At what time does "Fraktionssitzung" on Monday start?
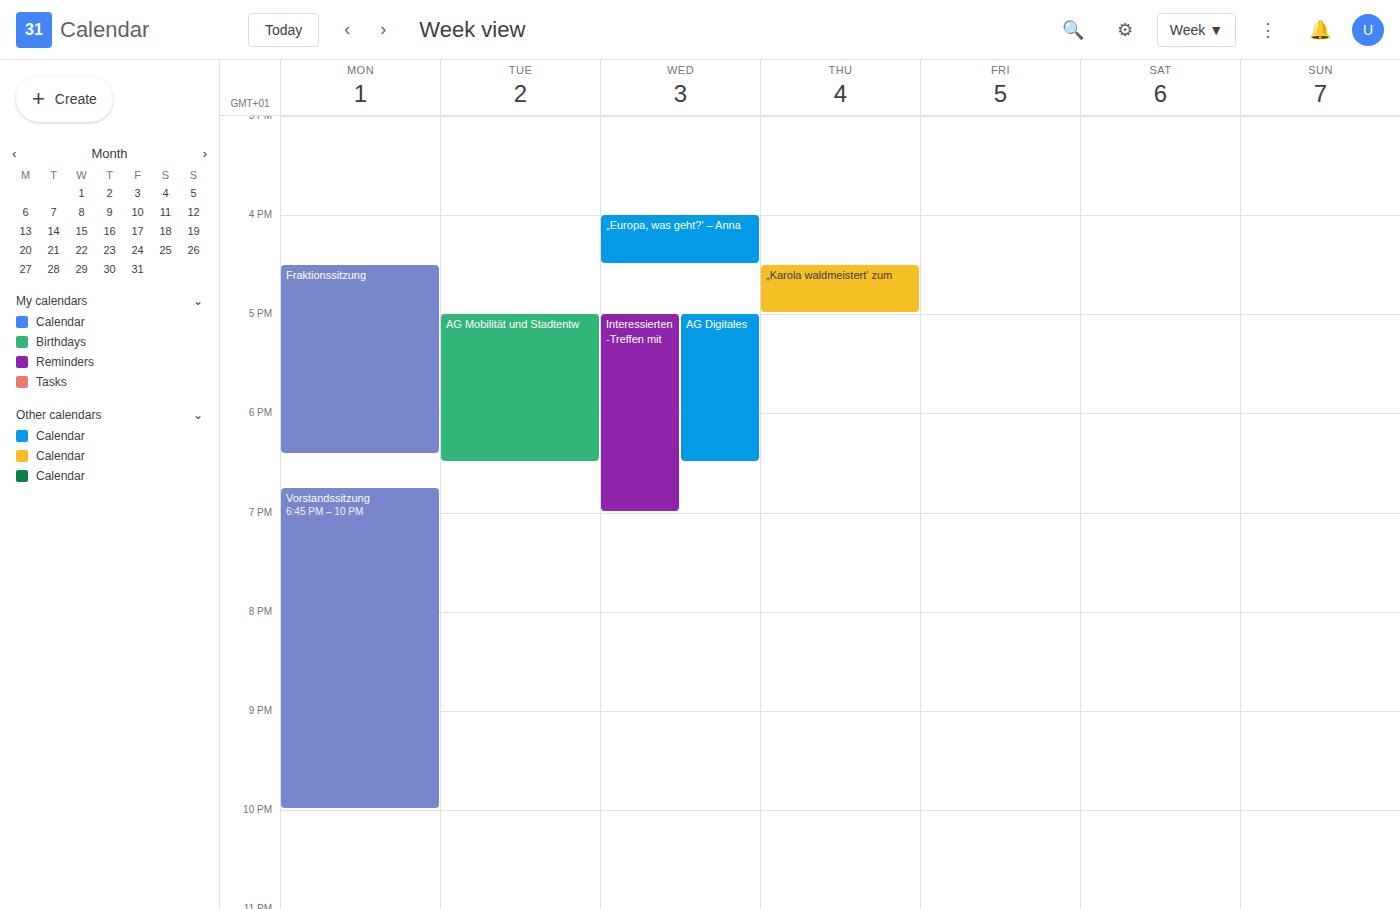
4:30 PM